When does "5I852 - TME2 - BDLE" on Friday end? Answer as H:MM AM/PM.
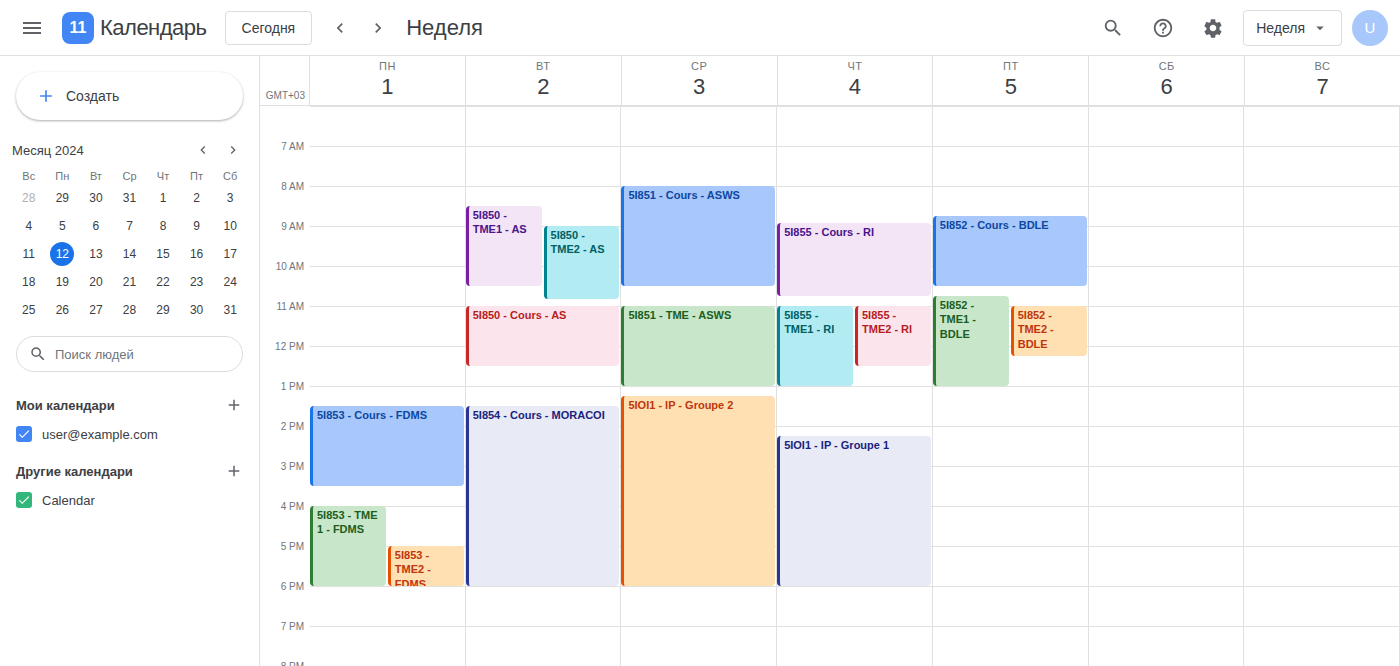
12:15 PM